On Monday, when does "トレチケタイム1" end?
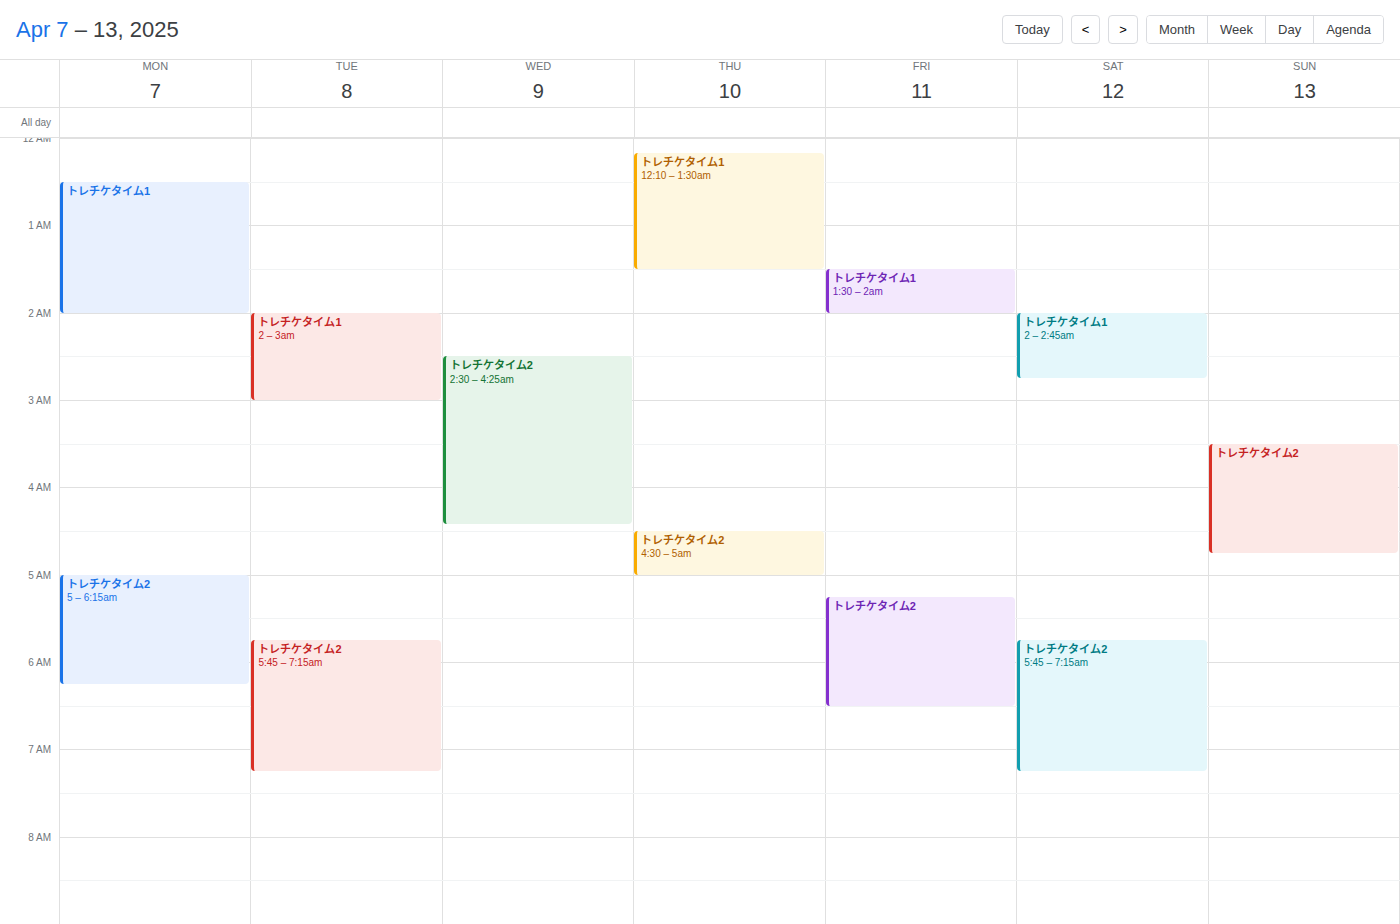
2:00 AM